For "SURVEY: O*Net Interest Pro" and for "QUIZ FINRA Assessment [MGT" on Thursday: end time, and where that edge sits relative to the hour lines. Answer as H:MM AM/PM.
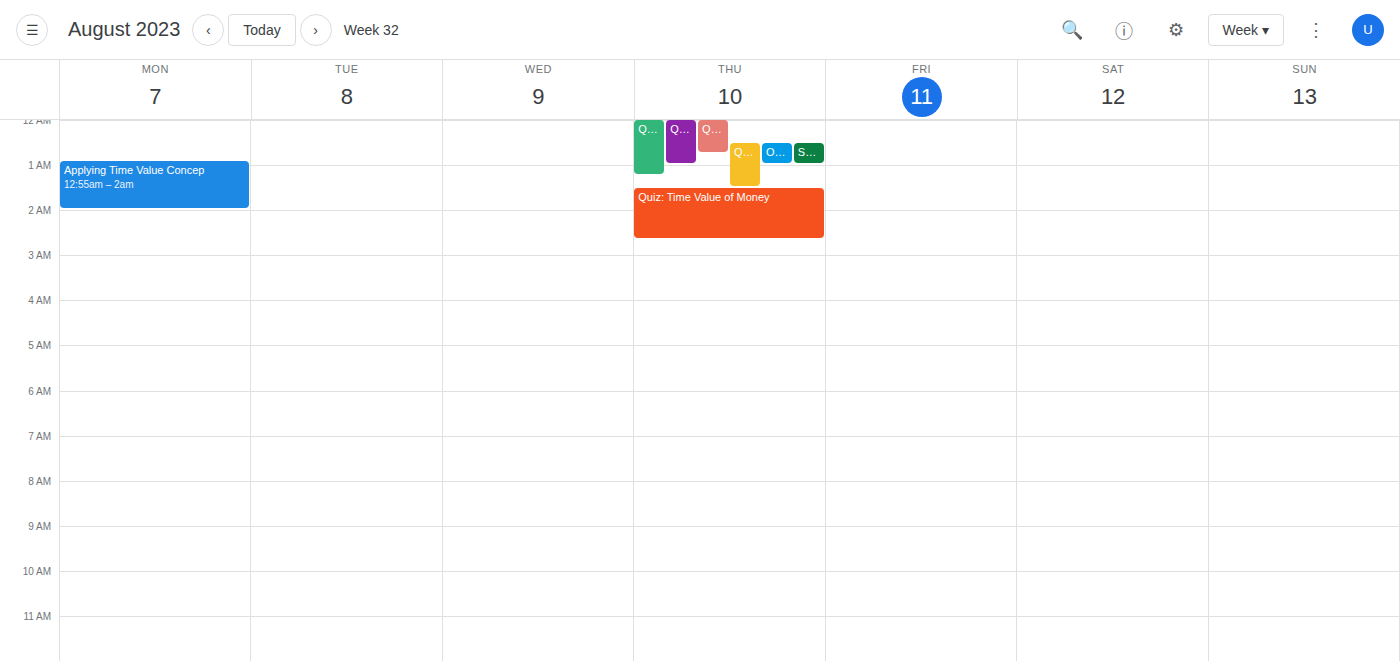
"SURVEY: O*Net Interest Pro": 1:00 AM, exactly on the 1 AM line. "QUIZ FINRA Assessment [MGT": 1:15 AM, neither: a quarter of the way from the 1 AM line to the 2 AM line.